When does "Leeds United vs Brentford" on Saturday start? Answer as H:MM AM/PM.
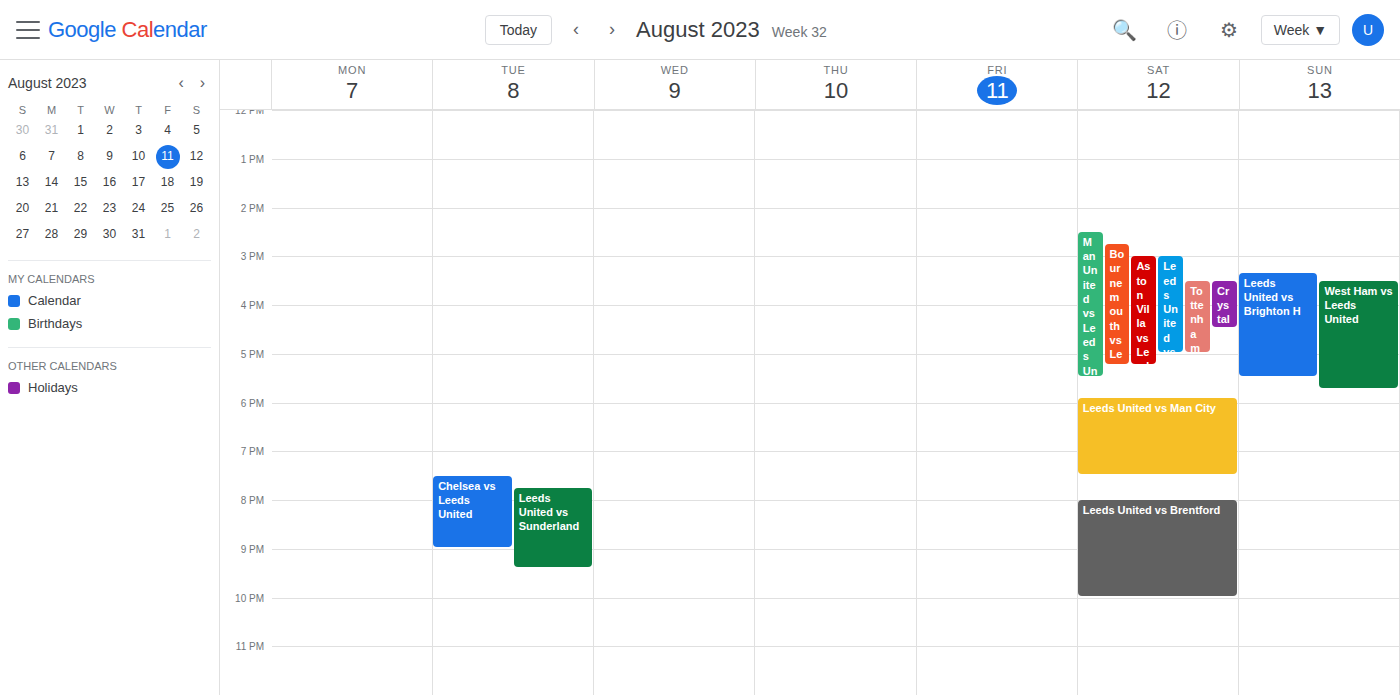
8:00 PM